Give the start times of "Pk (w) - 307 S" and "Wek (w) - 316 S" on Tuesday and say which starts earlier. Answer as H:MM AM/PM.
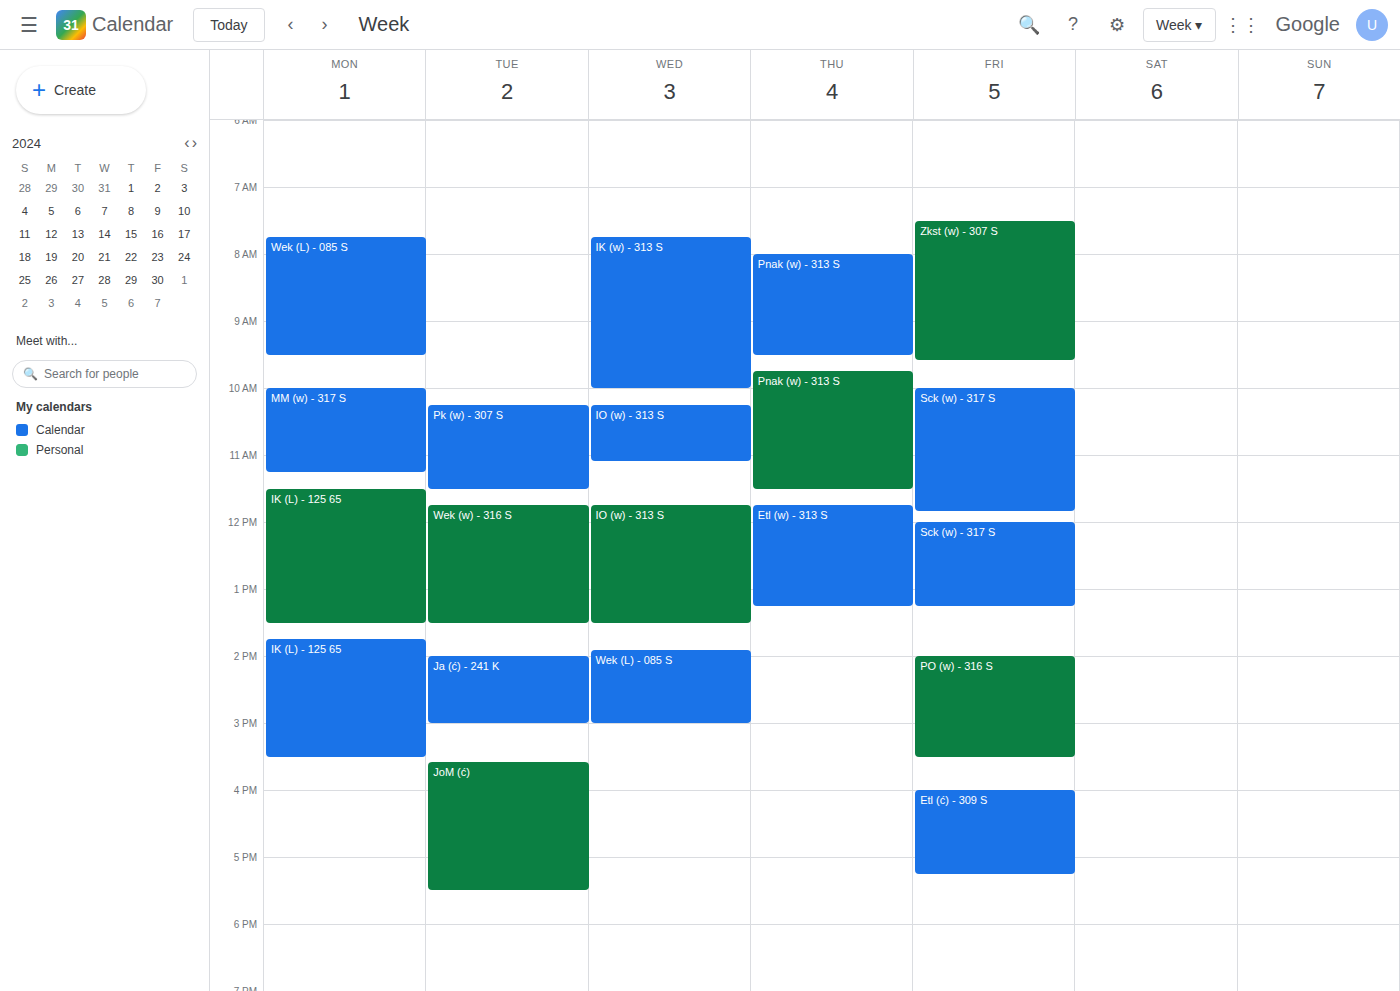
"Pk (w) - 307 S" 10:15 AM; "Wek (w) - 316 S" 11:45 AM.